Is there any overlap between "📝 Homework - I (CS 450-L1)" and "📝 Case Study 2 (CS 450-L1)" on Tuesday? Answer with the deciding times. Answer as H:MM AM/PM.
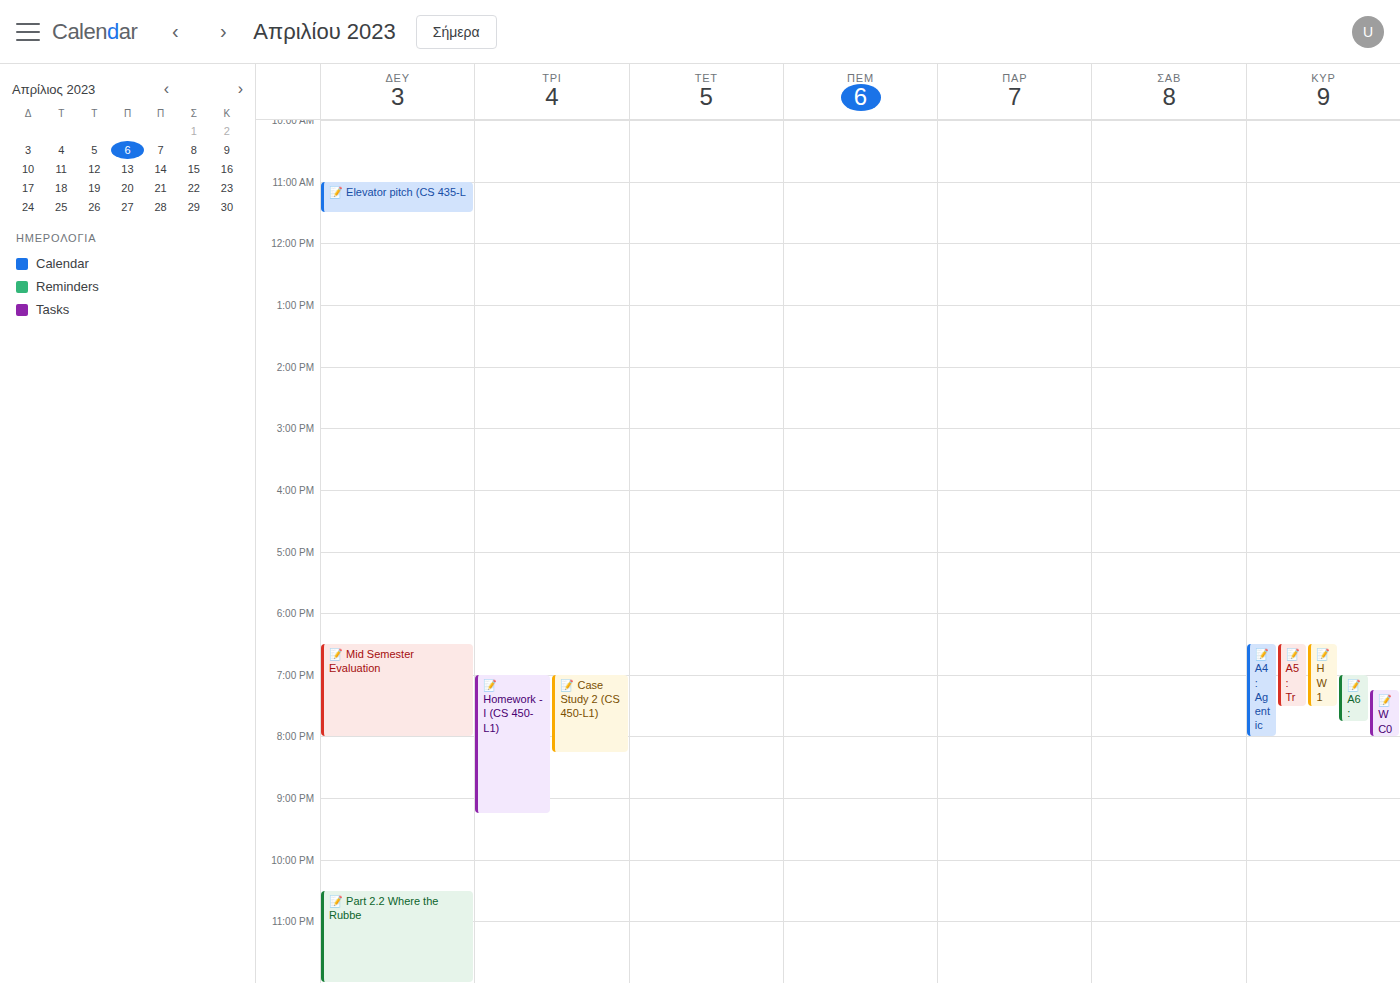
"📝 Case Study 2 (CS 450-L1)" runs 7:00 PM to 8:15 PM, inside "📝 Homework - I (CS 450-L1)" -- they overlap.